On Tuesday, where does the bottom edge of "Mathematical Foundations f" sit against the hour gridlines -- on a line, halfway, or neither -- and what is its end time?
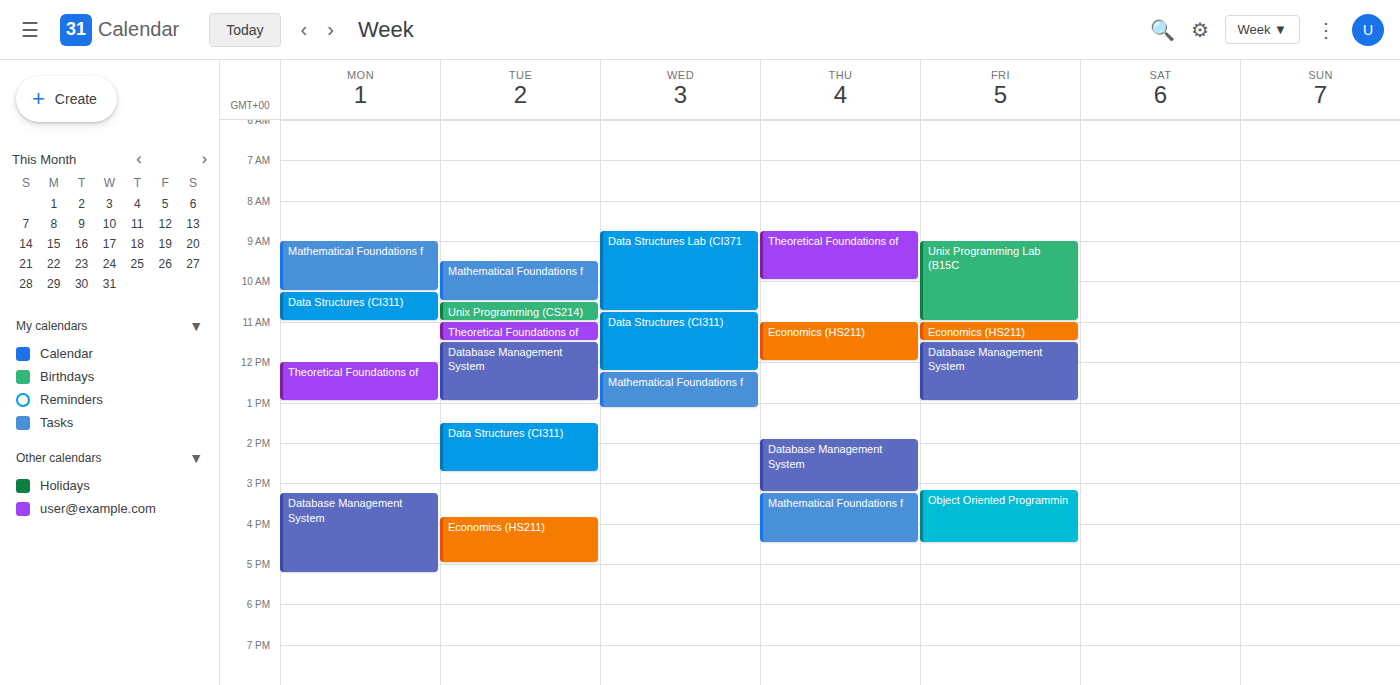
10:30 -- halfway between the 10:00 and 11:00 lines.